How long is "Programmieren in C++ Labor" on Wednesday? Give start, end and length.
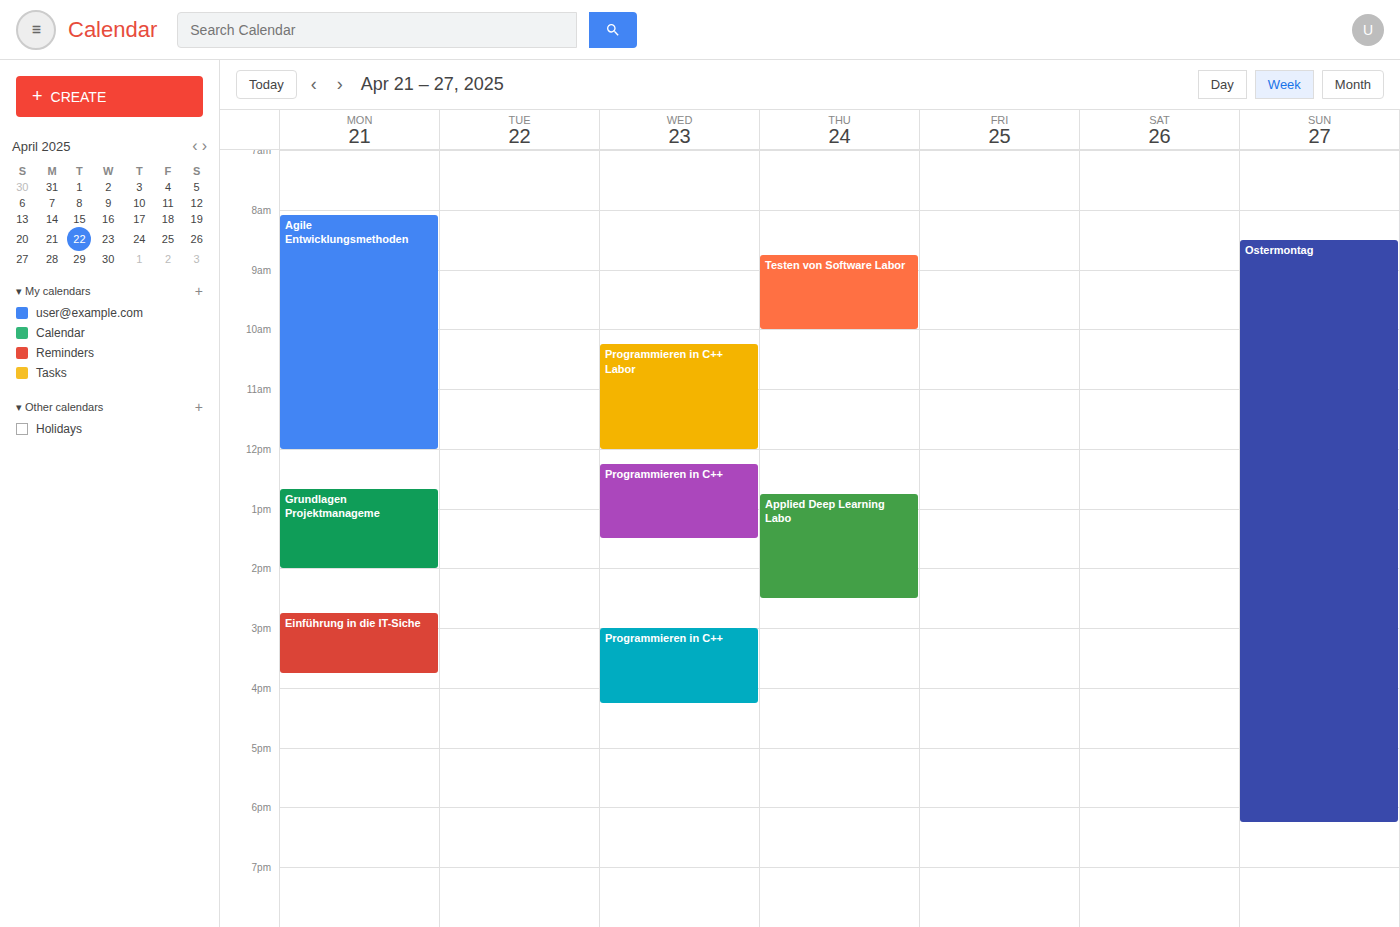
10:15 AM to 12:00 PM, 1 hour 45 minutes